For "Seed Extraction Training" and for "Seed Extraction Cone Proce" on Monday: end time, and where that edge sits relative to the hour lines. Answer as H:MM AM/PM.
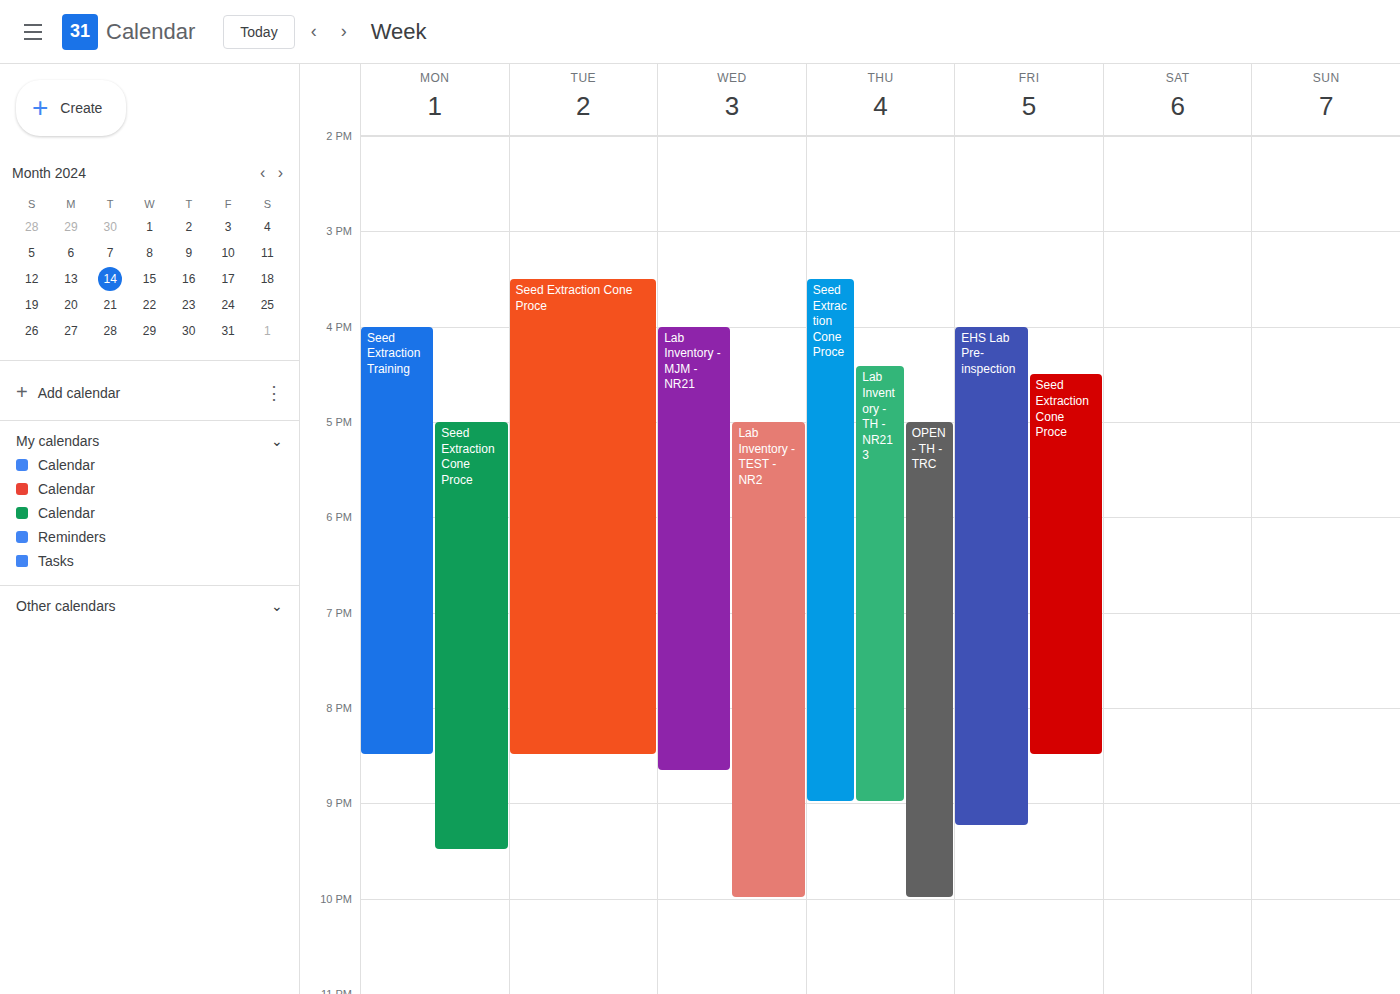
"Seed Extraction Training": 8:30 PM, halfway between the 8 PM and 9 PM lines. "Seed Extraction Cone Proce": 9:30 PM, halfway between the 9 PM and 10 PM lines.